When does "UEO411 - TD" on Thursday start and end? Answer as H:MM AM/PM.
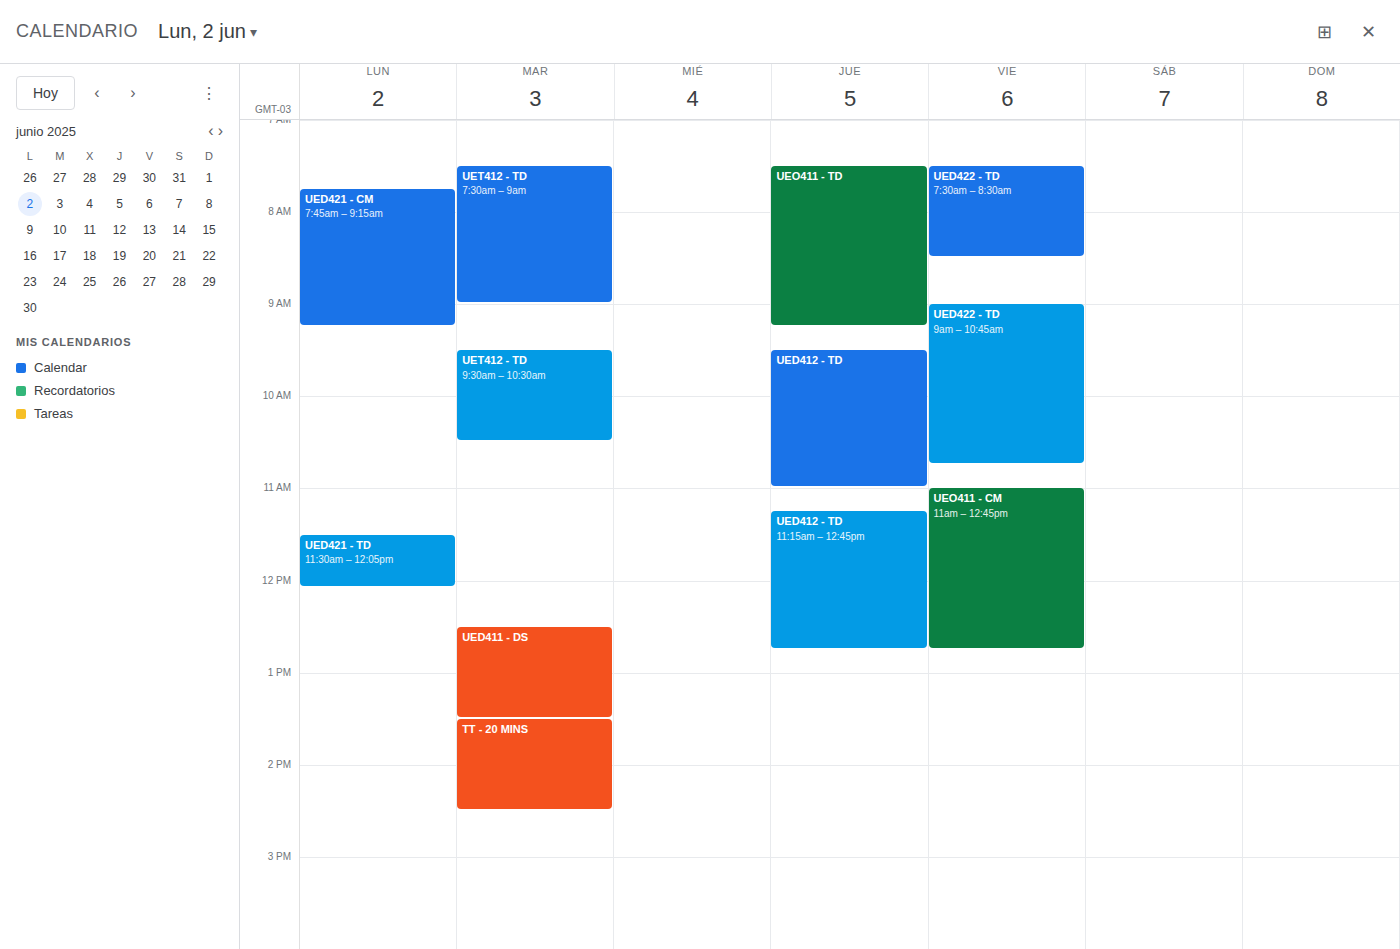
7:30 AM to 9:15 AM